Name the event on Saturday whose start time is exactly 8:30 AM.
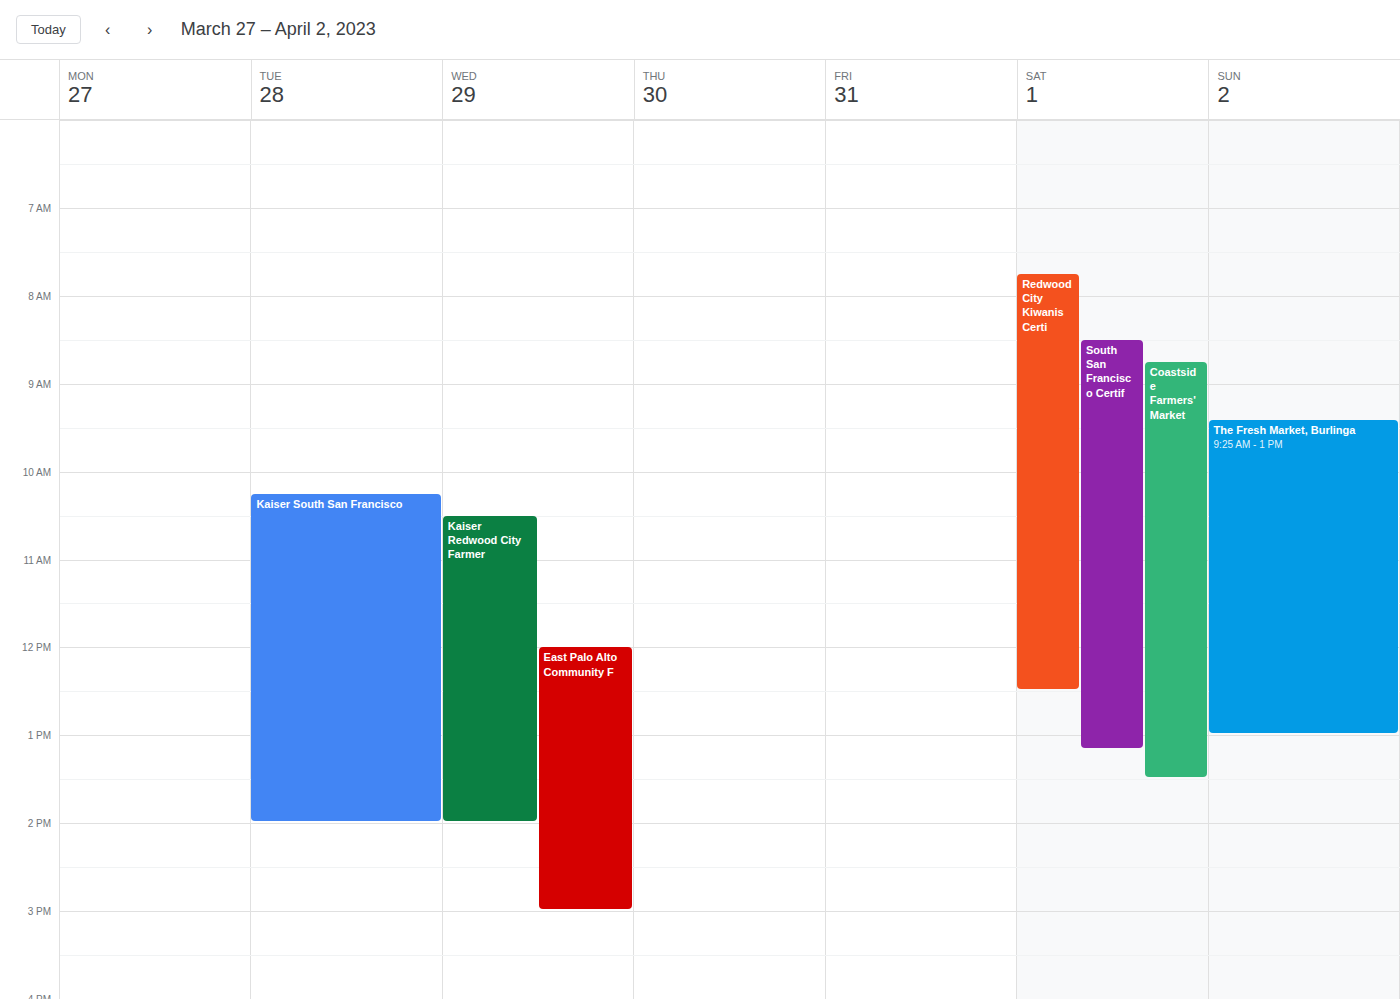
"South San Francisco Certif"